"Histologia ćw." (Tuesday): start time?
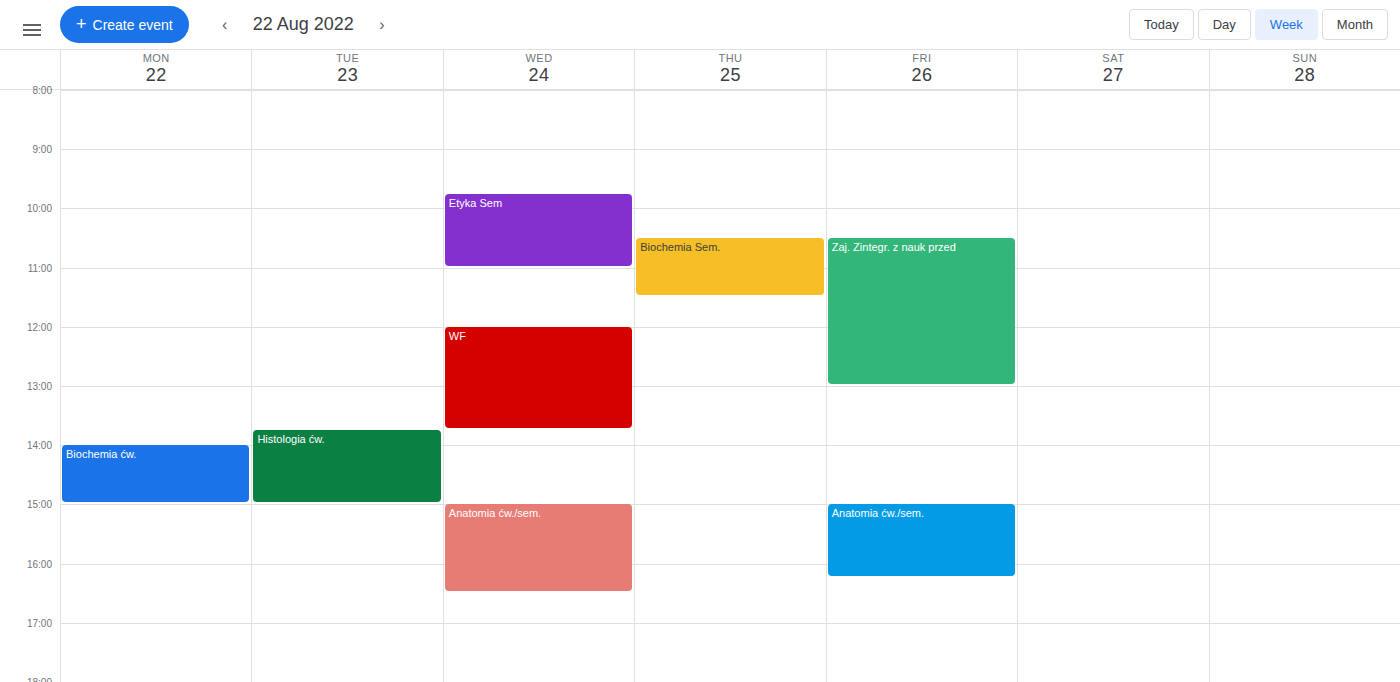
13:45